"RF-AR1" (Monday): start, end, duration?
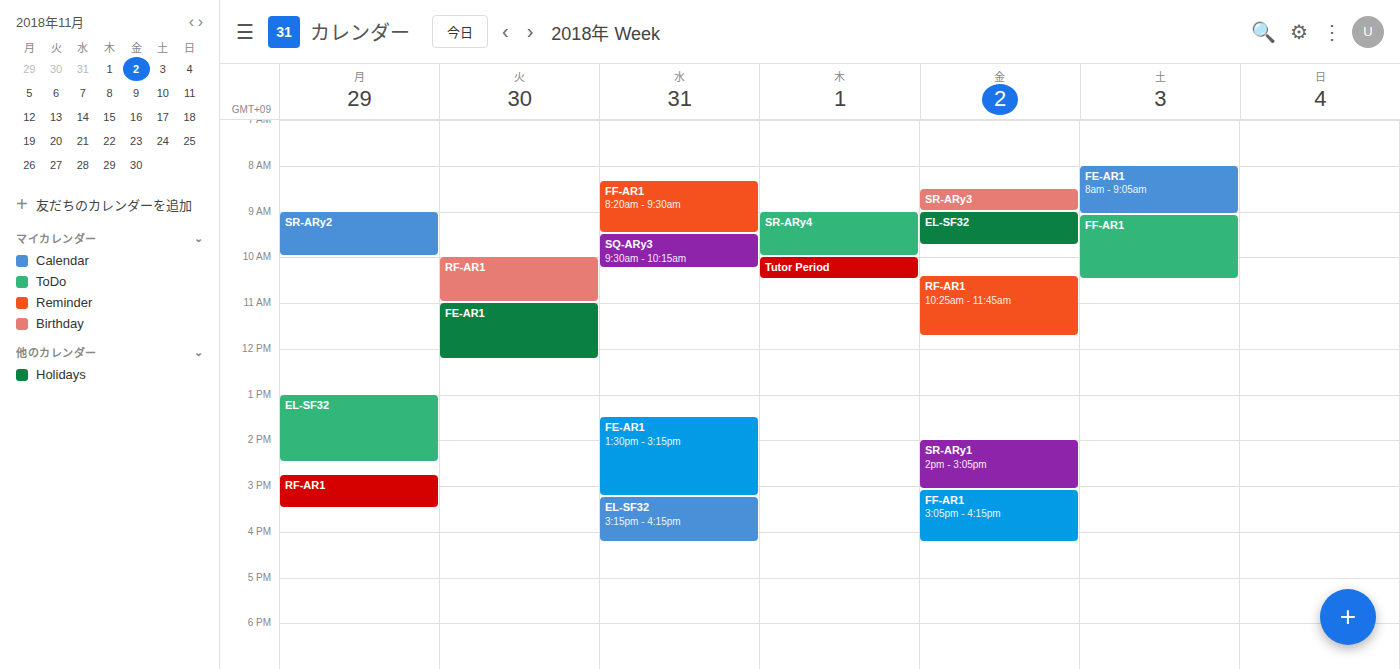
2:45 PM to 3:30 PM, 45 minutes